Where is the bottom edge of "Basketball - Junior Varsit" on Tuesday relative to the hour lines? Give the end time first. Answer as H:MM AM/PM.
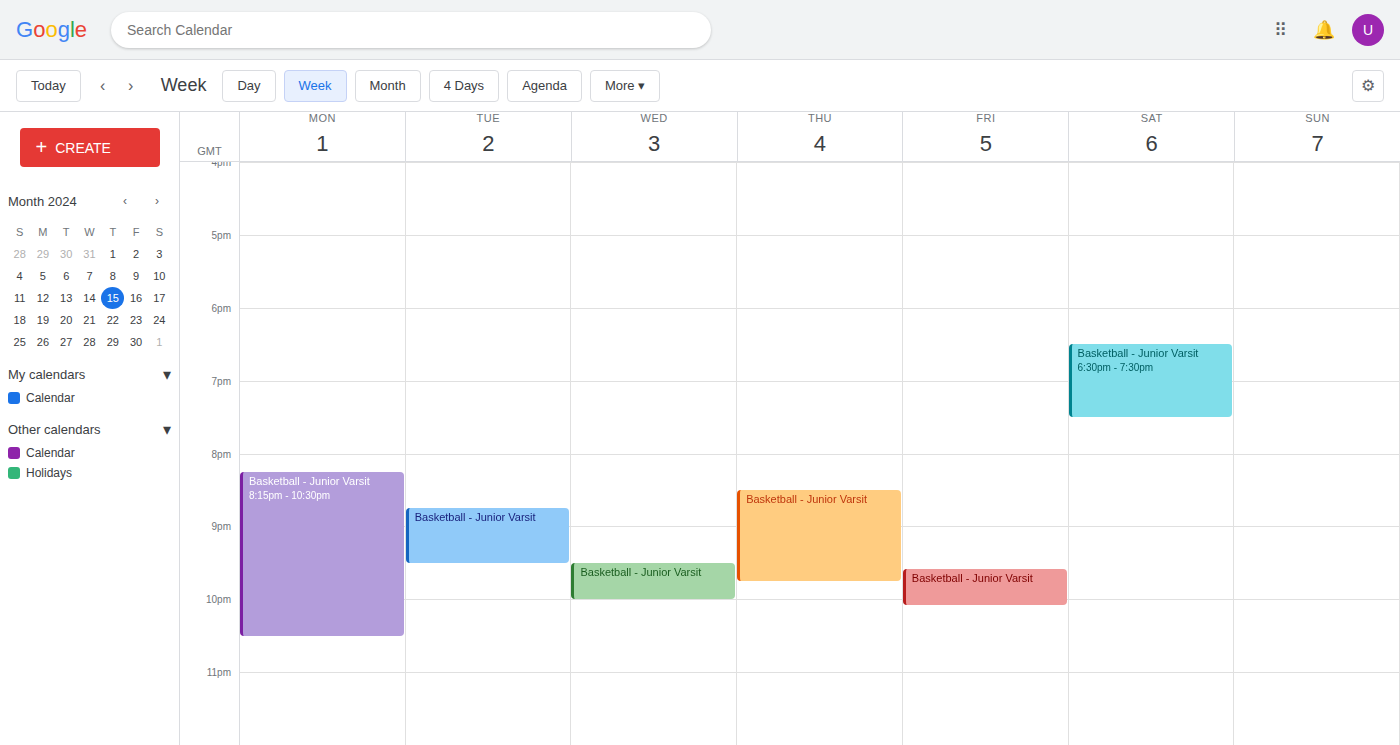
9:30 PM -- halfway between the 9 PM and 10 PM lines.